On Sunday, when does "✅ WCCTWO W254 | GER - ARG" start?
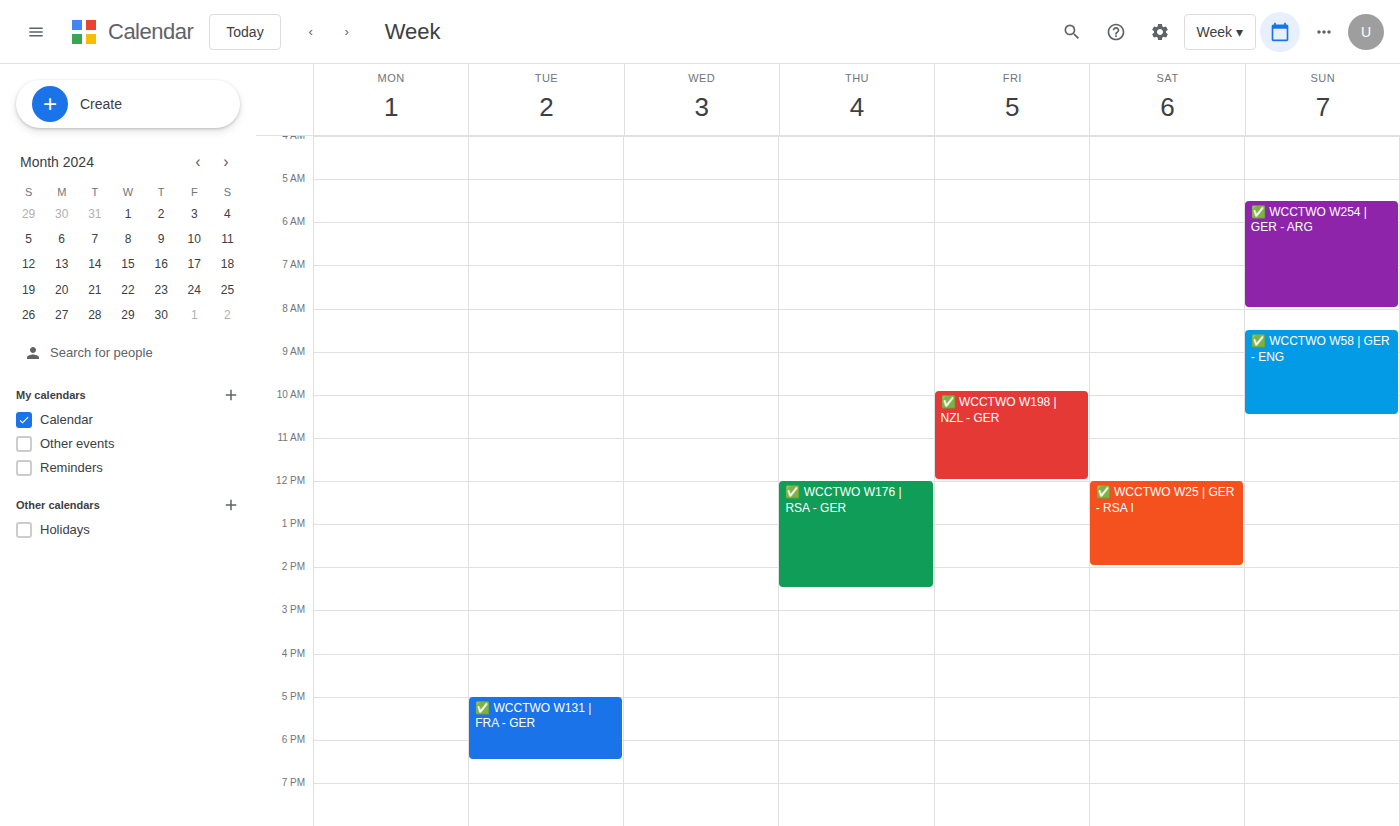
5:30 AM